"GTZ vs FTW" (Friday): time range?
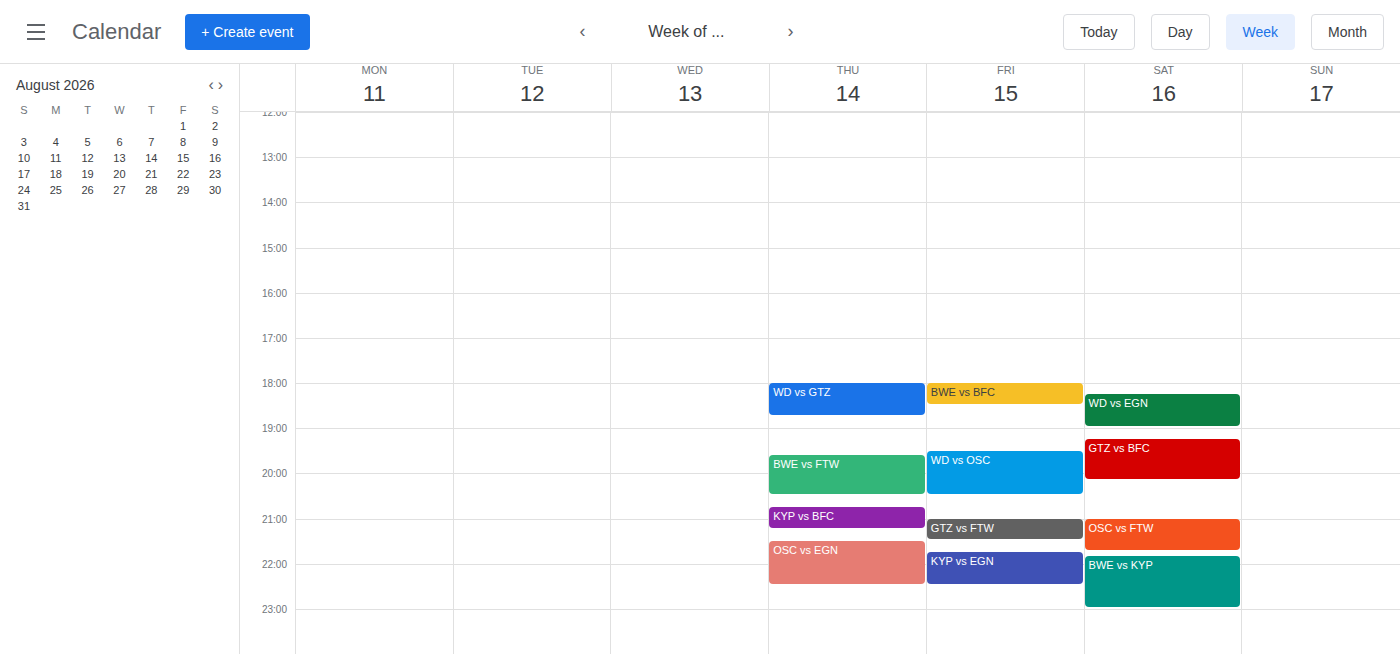
21:00 to 21:30